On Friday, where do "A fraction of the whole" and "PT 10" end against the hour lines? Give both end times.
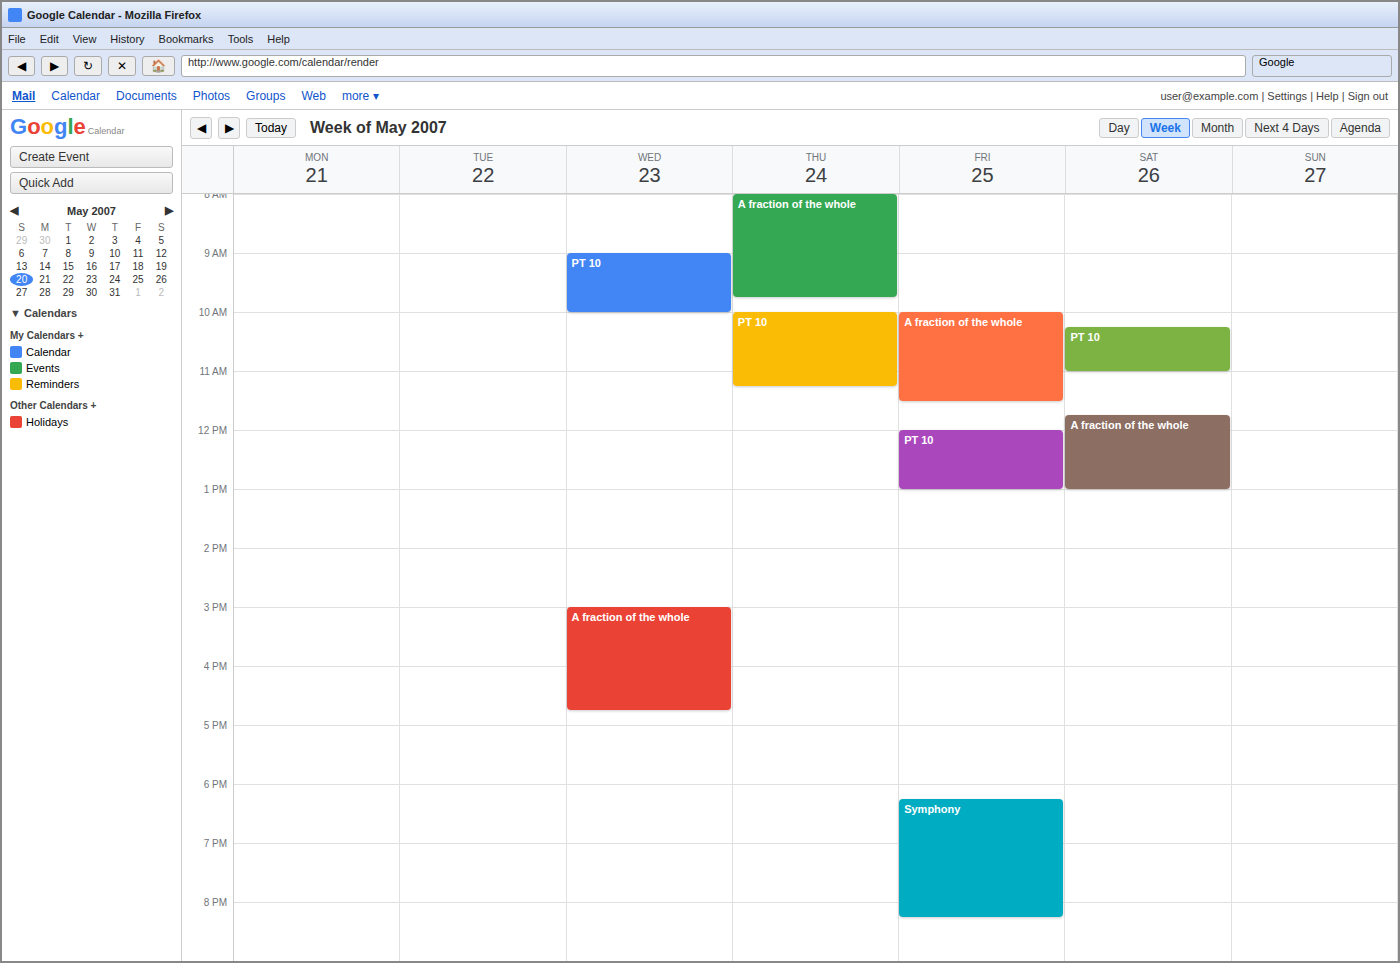
"A fraction of the whole": 11:30 AM, halfway between the 11 AM and 12 PM lines. "PT 10": 1:00 PM, exactly on the 1 PM line.